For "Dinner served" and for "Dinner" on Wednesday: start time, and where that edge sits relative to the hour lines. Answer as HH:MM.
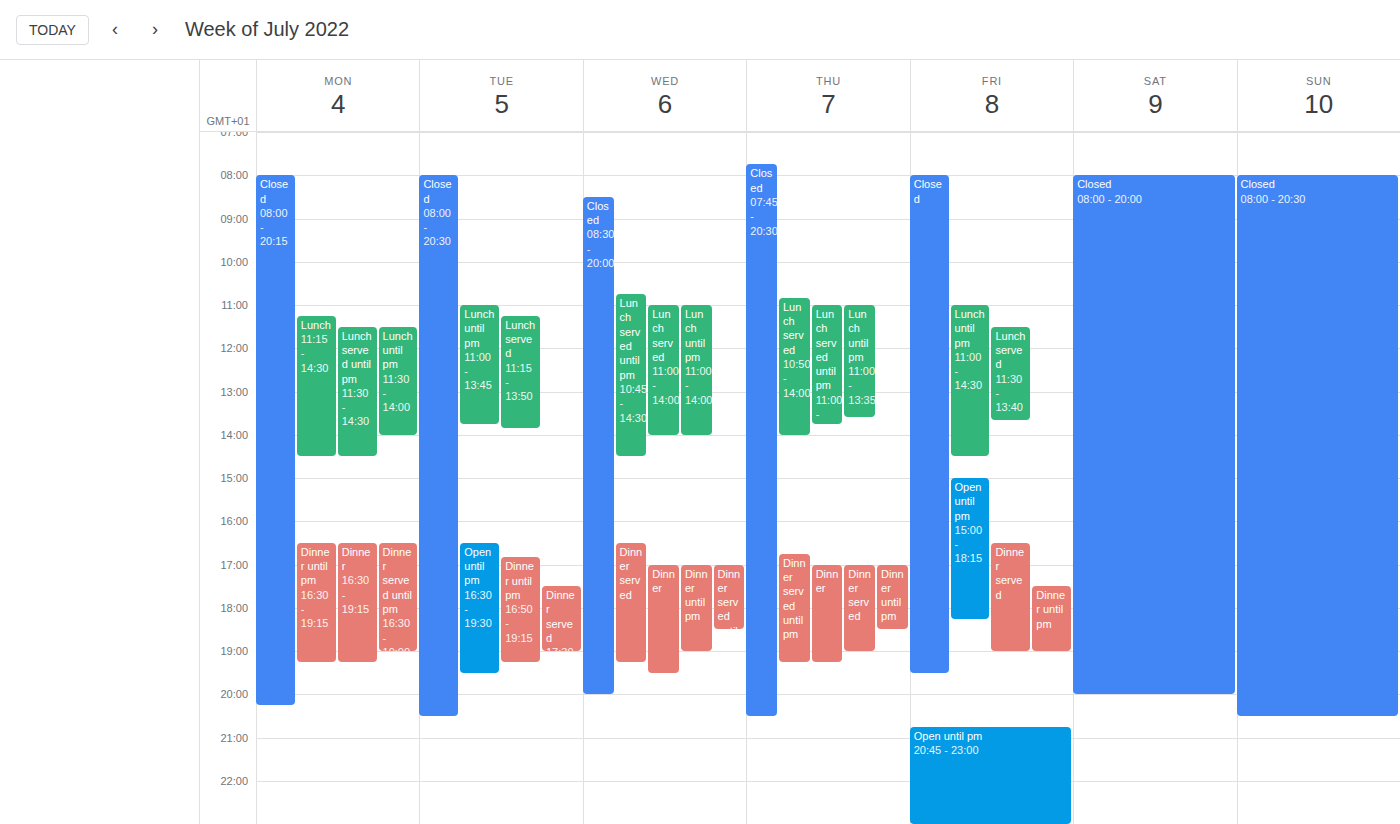
"Dinner served": 16:30, halfway between the 16:00 and 17:00 lines. "Dinner": 17:00, exactly on the 17:00 line.